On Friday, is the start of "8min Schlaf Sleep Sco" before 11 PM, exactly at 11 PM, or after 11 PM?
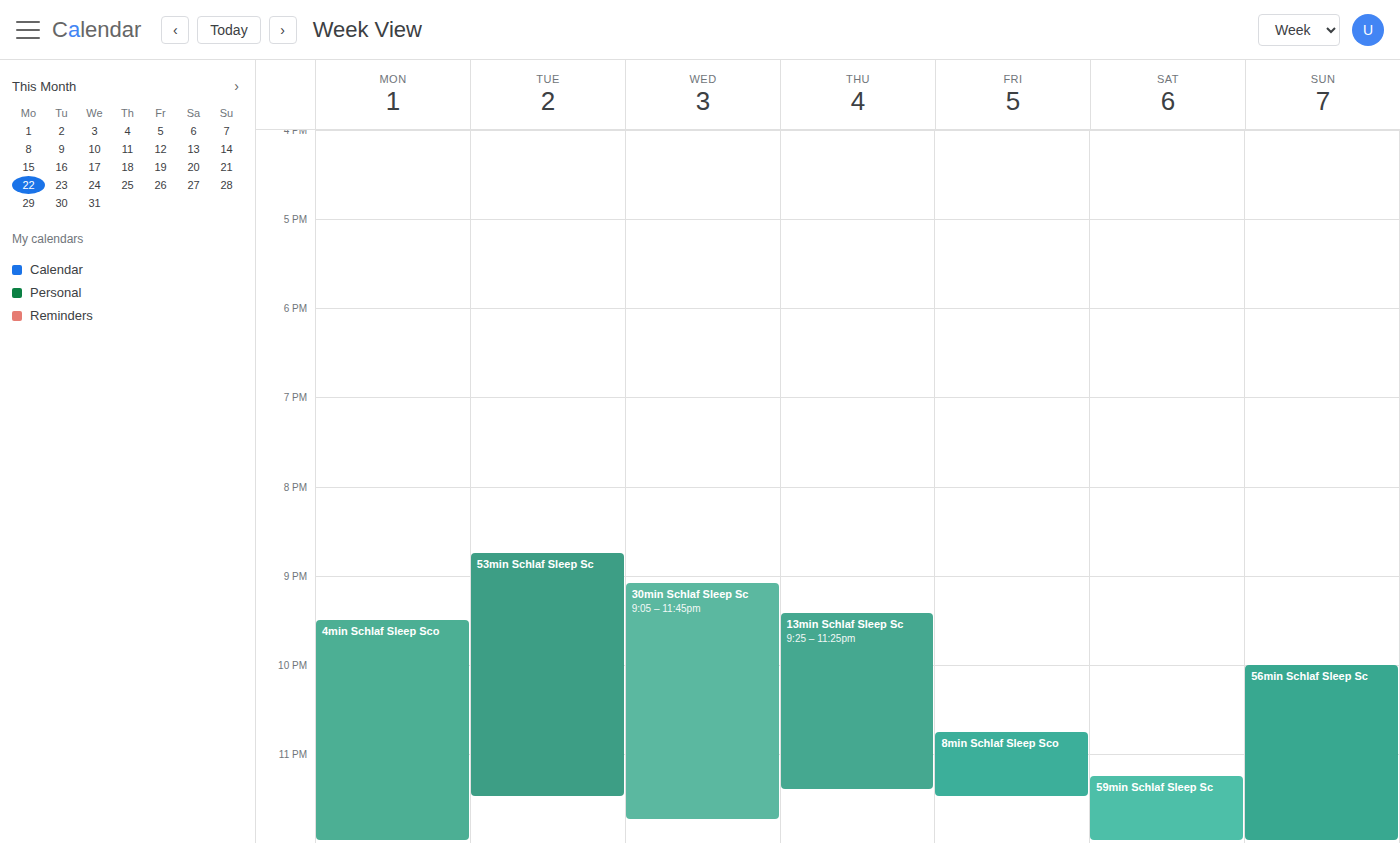
10:45 PM -- before 11 PM, 15 minutes above the 11 PM line.